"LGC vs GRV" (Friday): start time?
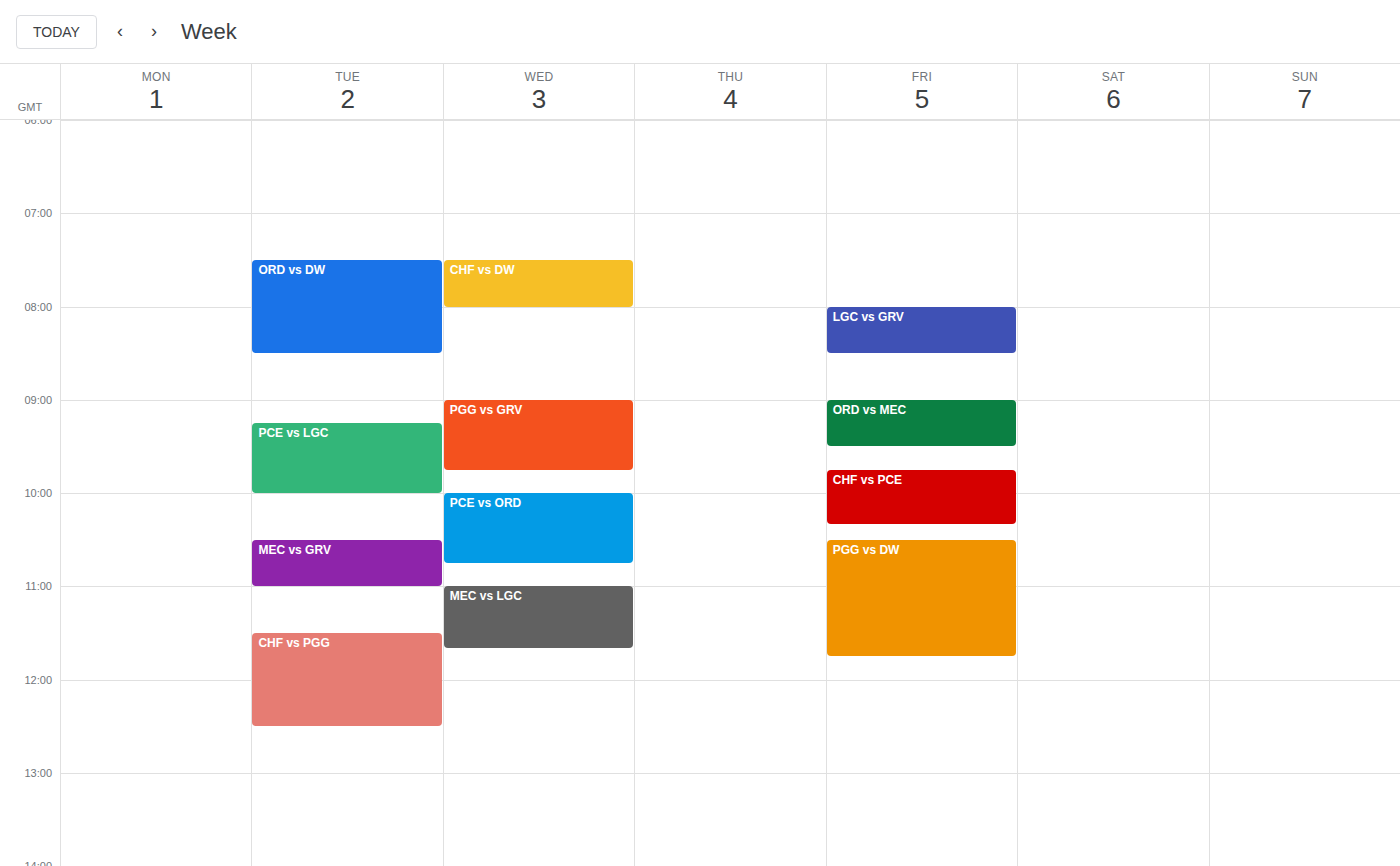
8:00 AM